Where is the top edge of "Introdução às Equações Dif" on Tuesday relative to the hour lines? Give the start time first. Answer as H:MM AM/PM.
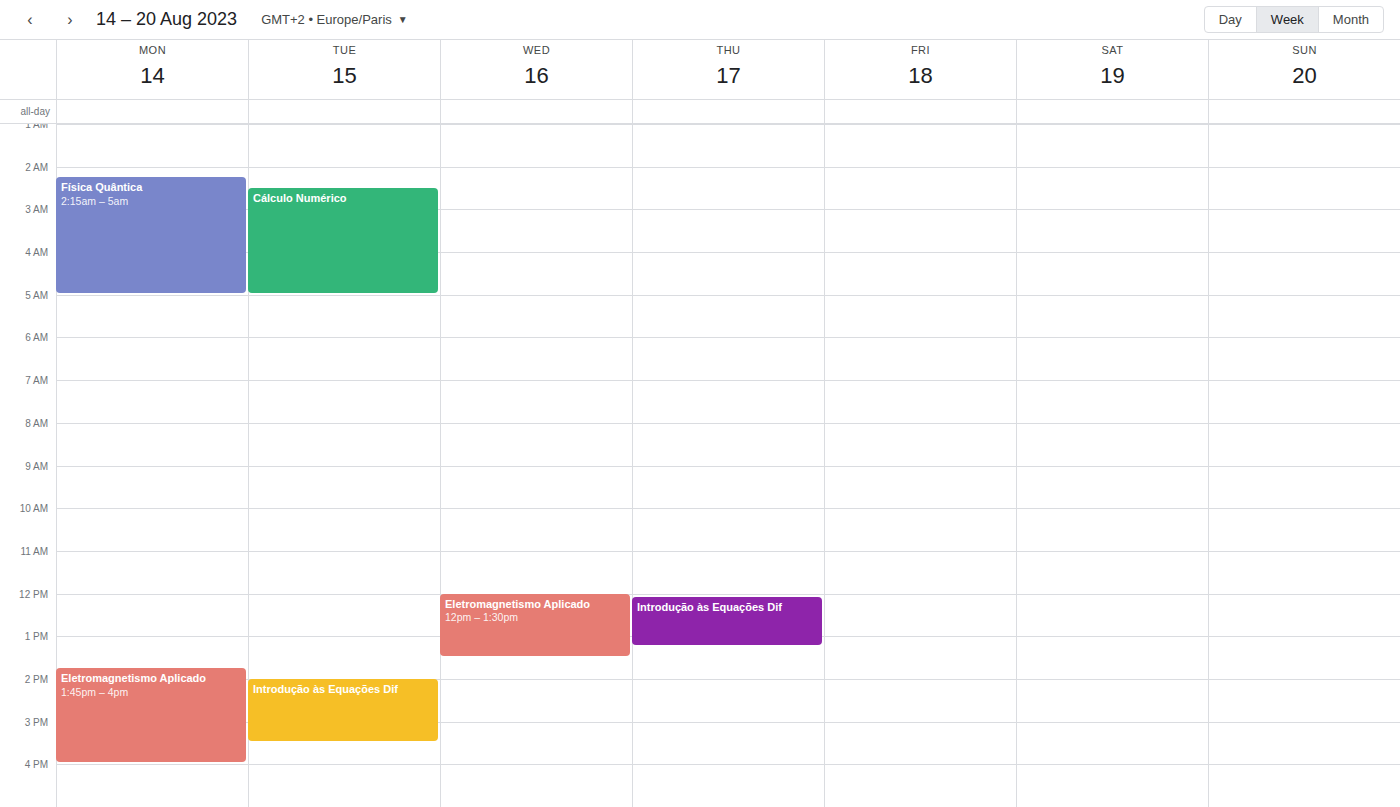
2:00 PM -- exactly on the 2 PM line.